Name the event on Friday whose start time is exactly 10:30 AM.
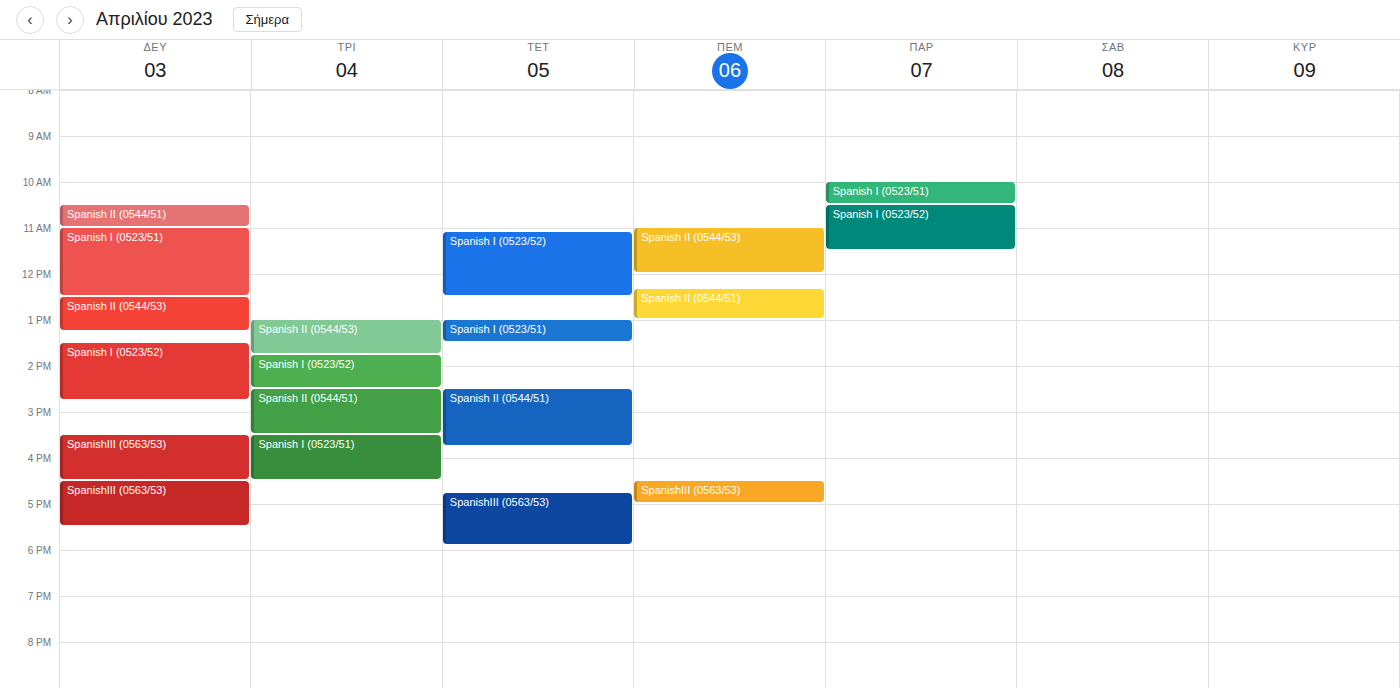
"Spanish I (0523/52)"